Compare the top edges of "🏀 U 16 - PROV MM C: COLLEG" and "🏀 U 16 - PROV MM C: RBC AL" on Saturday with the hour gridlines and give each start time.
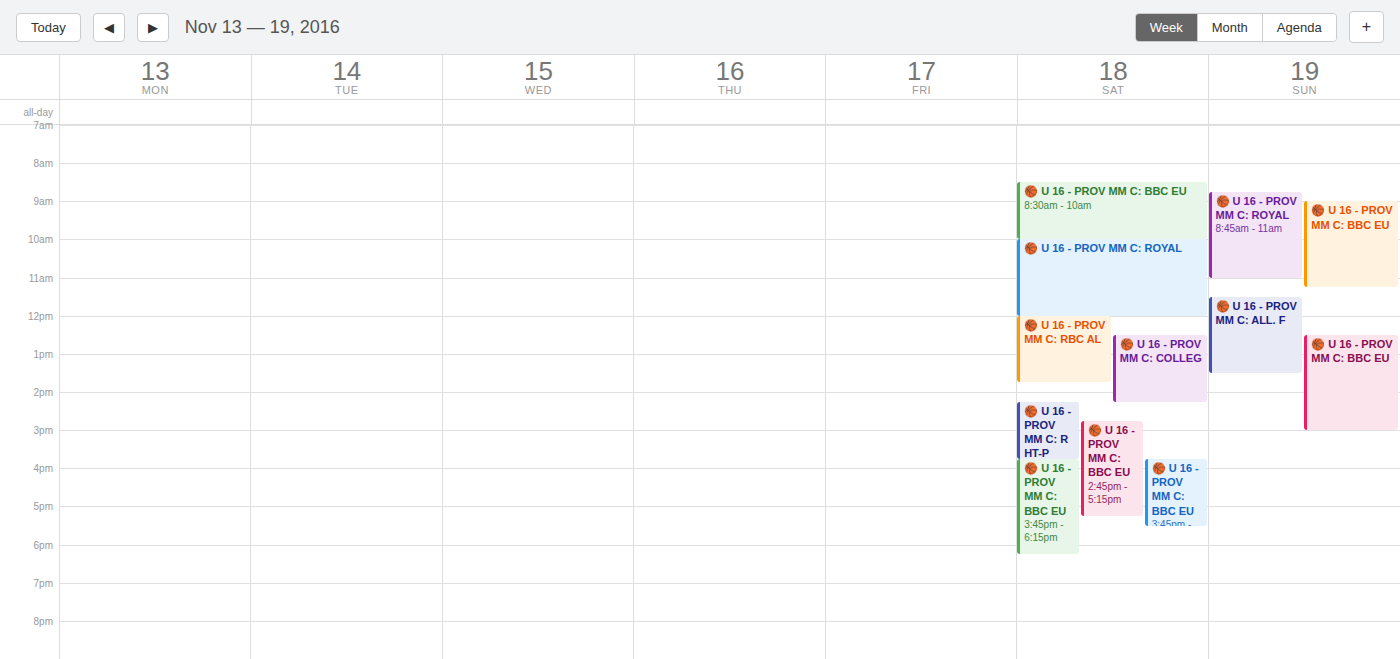
"🏀 U 16 - PROV MM C: COLLEG": 12:30 PM, halfway between the 12 PM and 1 PM lines. "🏀 U 16 - PROV MM C: RBC AL": 12:00 PM, exactly on the 12 PM line.